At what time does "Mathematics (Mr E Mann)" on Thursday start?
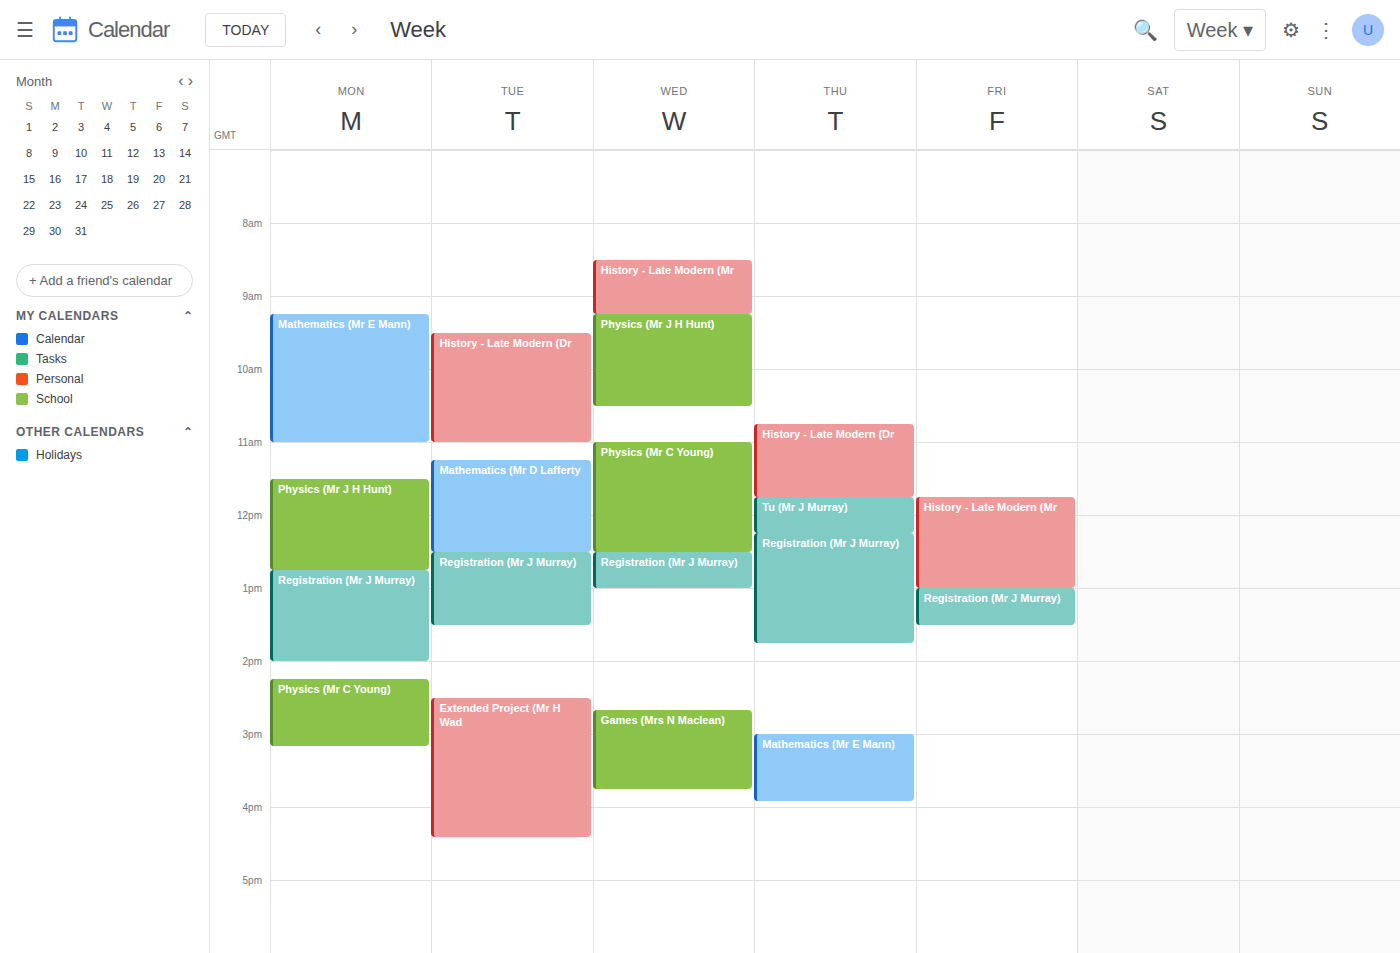
15:00